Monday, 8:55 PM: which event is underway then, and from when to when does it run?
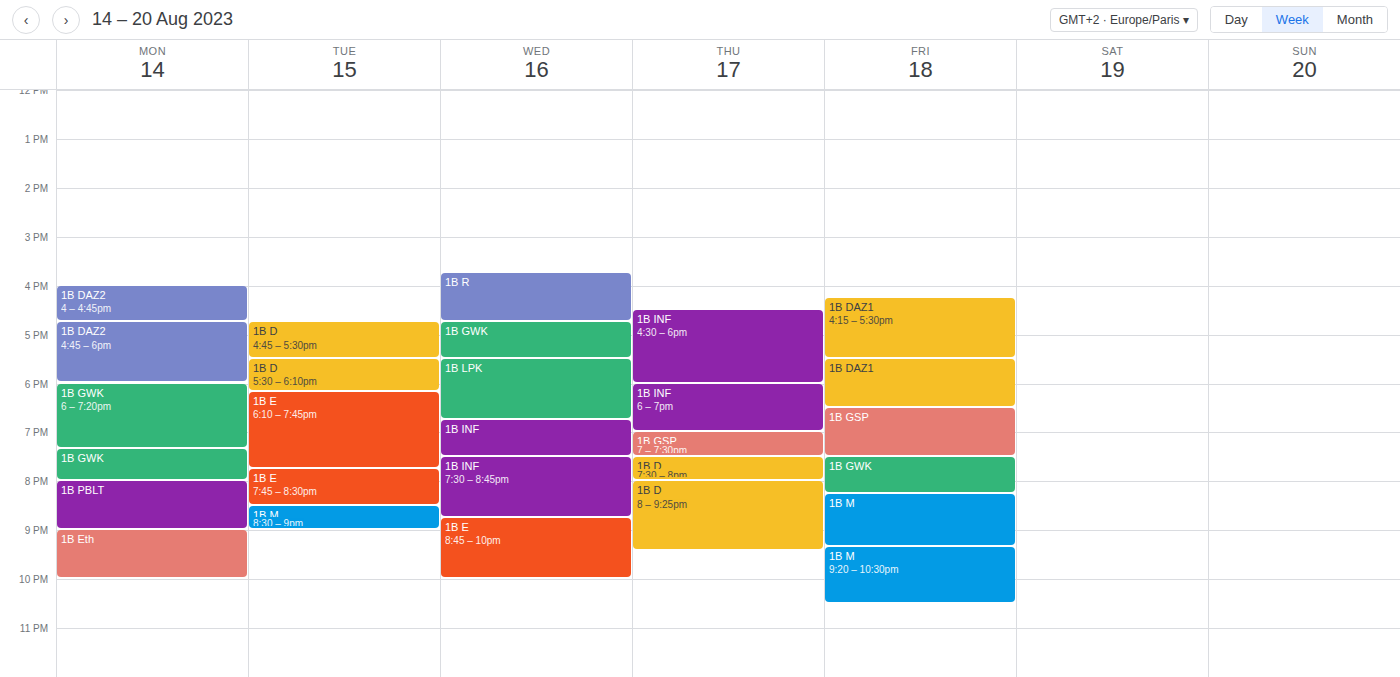
"1B PBLT", 8:00 PM to 9:00 PM